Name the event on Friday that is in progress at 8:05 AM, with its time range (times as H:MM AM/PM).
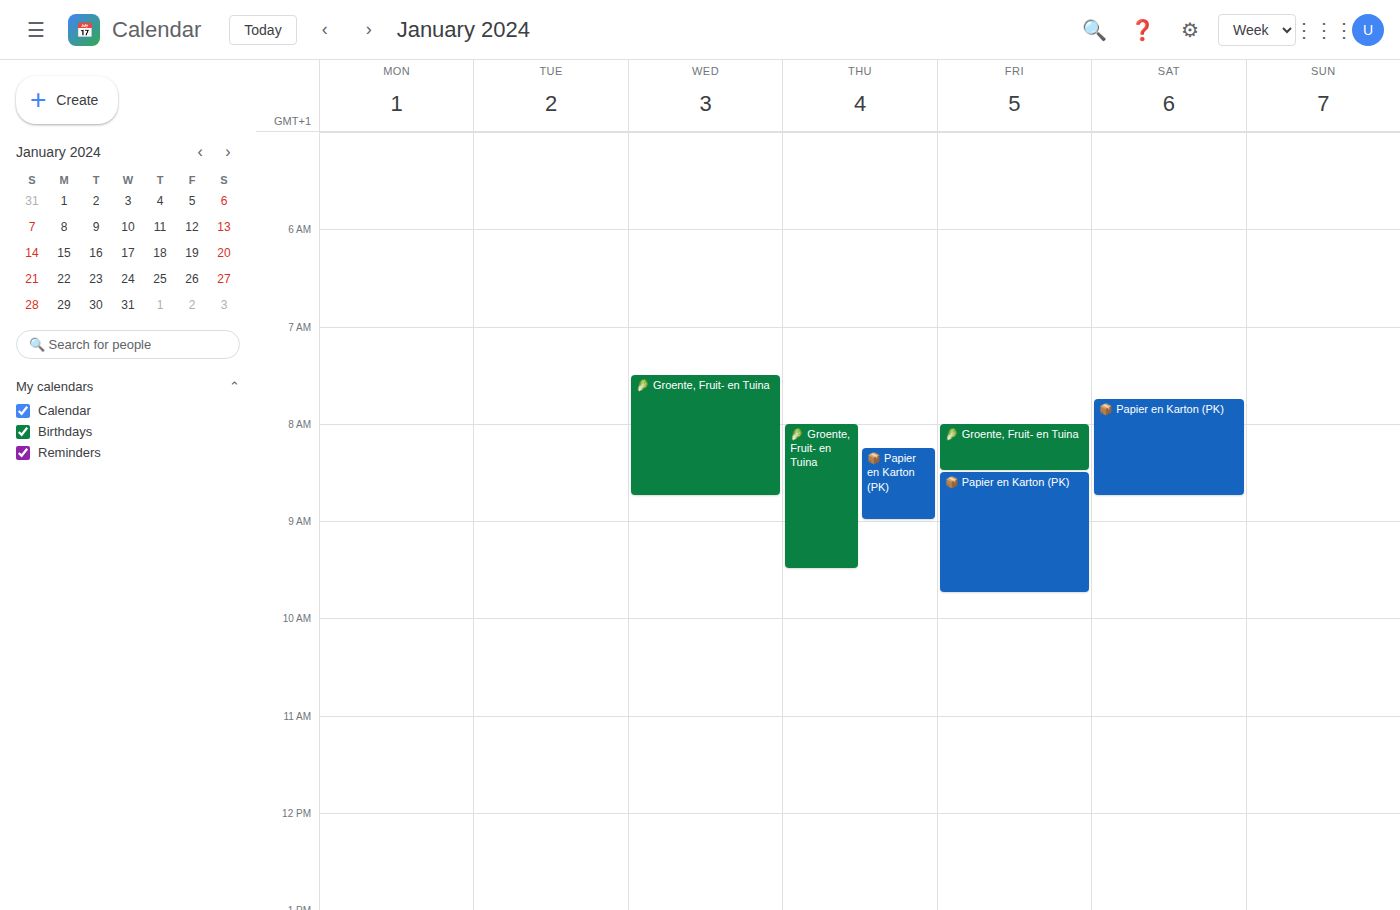
"🥬 Groente, Fruit- en Tuina", 8:00 AM to 8:30 AM